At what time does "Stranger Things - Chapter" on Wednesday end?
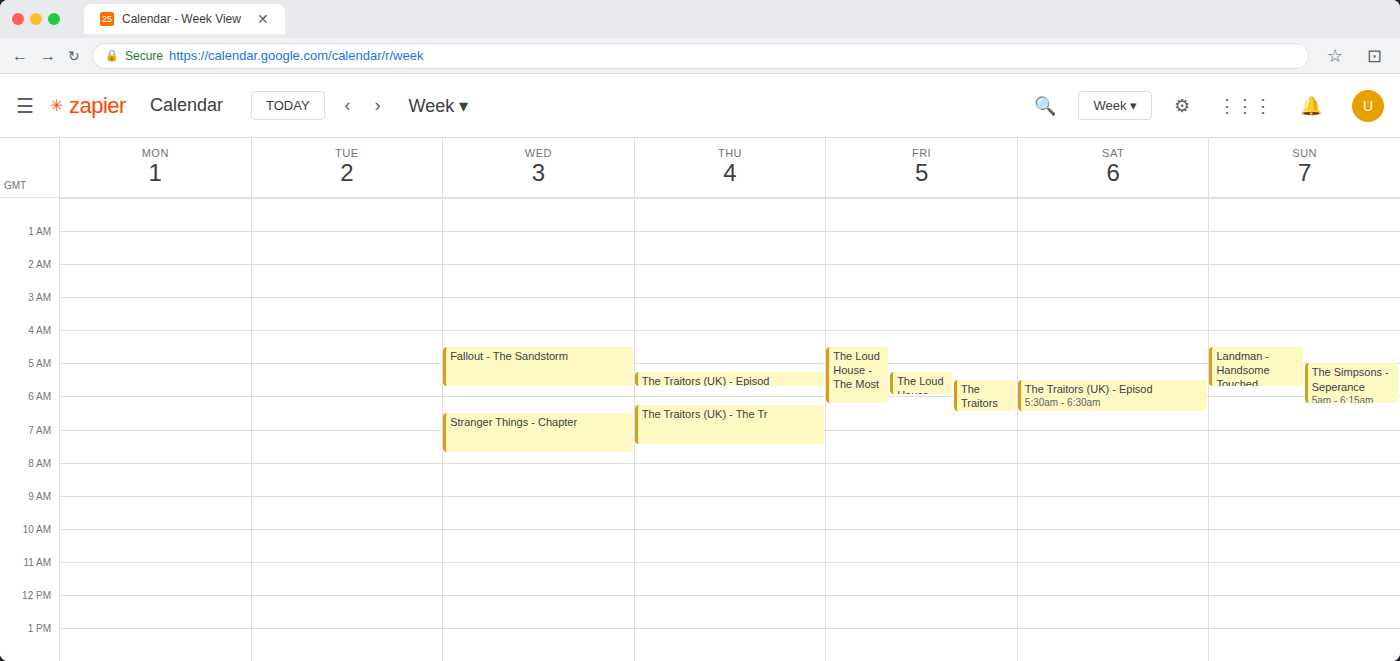
07:45